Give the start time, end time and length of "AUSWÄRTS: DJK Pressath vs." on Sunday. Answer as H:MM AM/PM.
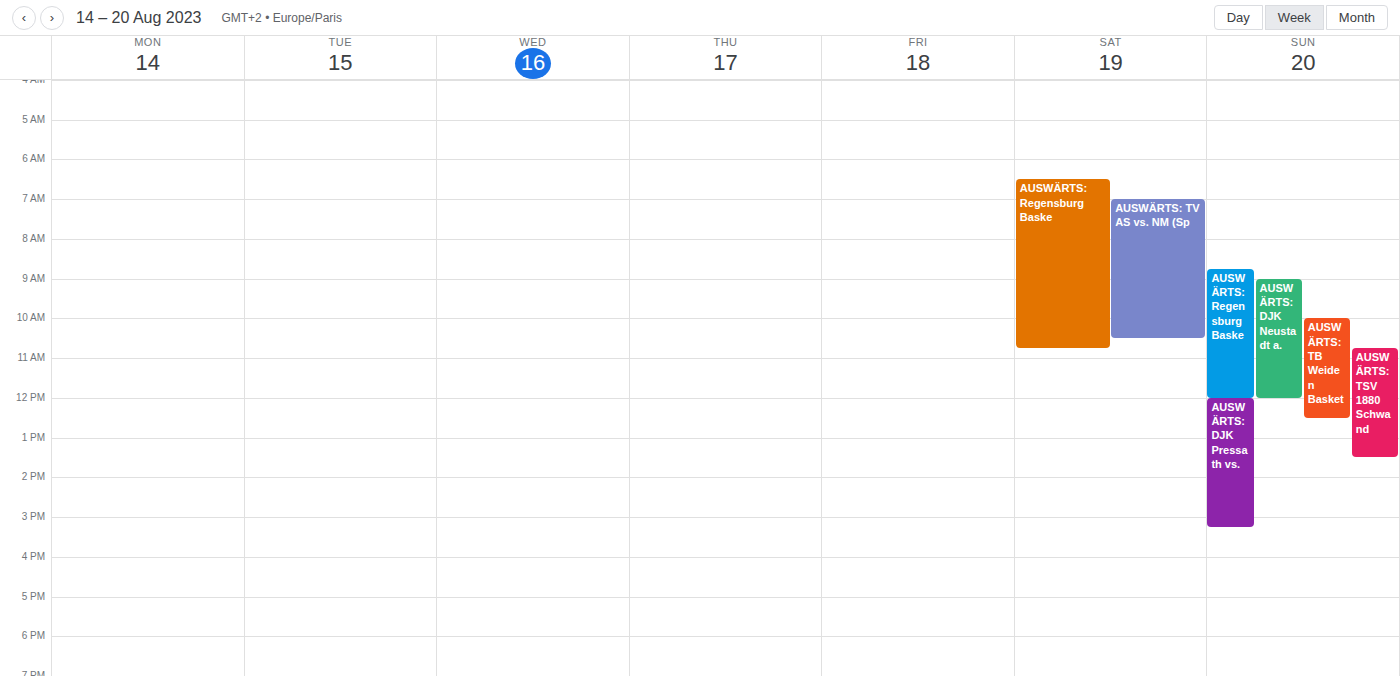
12:00 PM to 3:15 PM, 3 hours 15 minutes